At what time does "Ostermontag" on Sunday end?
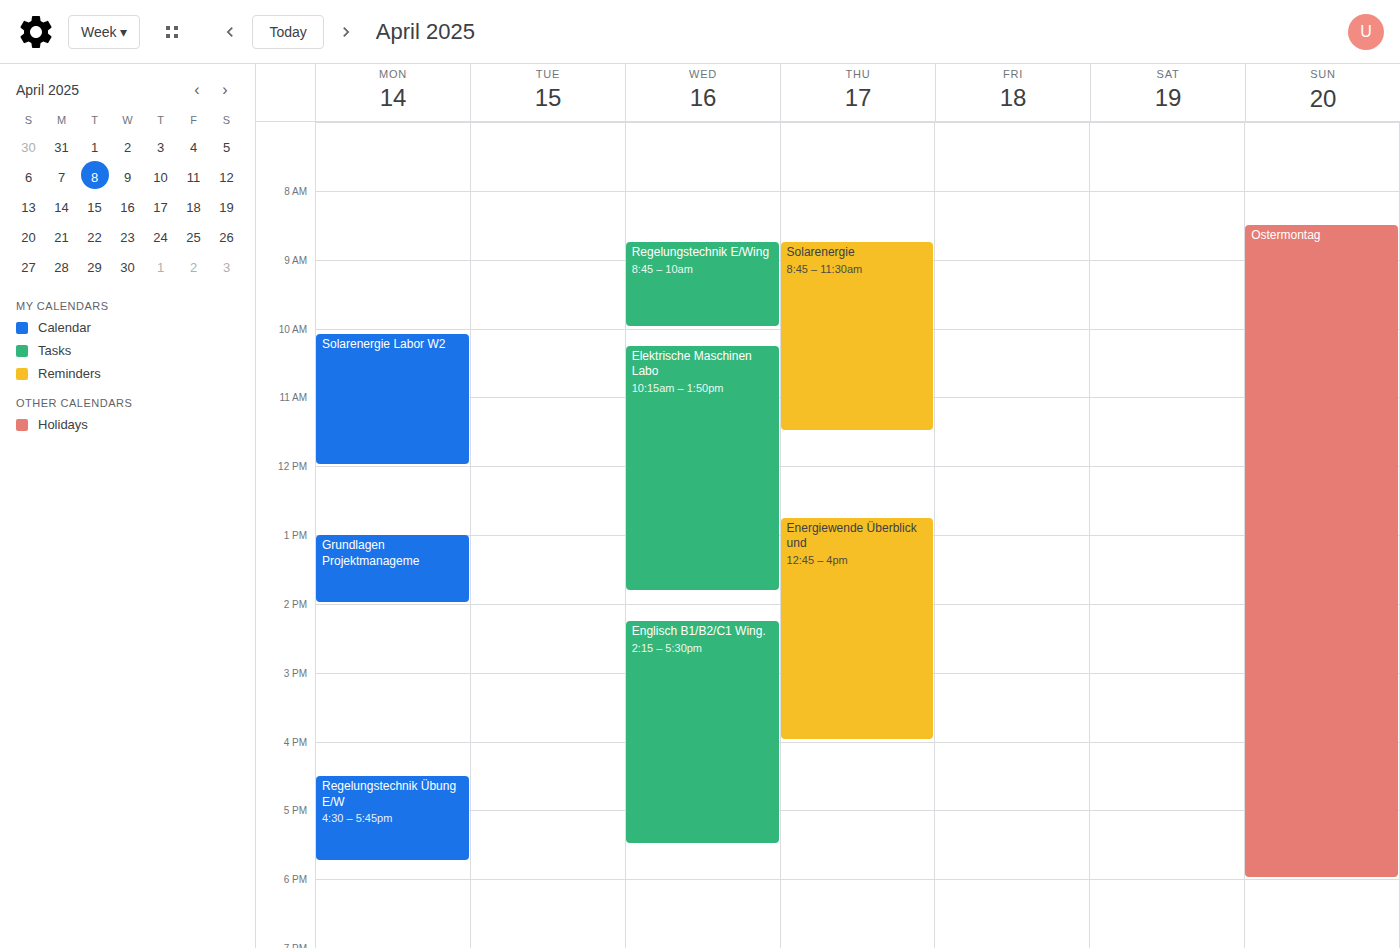
6:00 PM